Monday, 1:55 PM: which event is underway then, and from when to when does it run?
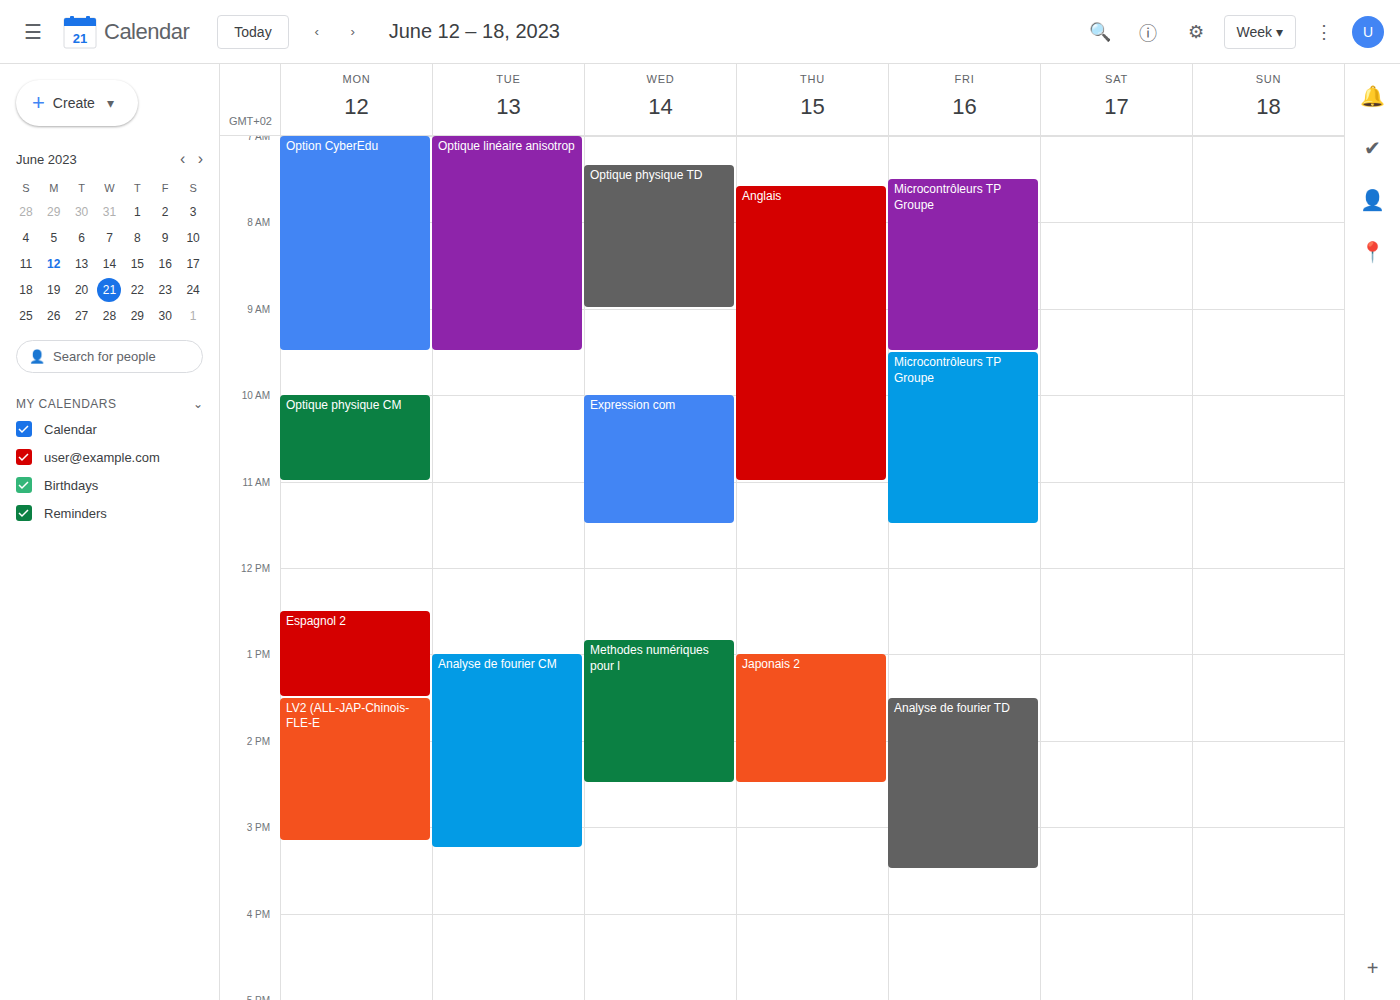
"LV2 (ALL-JAP-Chinois-FLE-E", 1:30 PM to 3:10 PM